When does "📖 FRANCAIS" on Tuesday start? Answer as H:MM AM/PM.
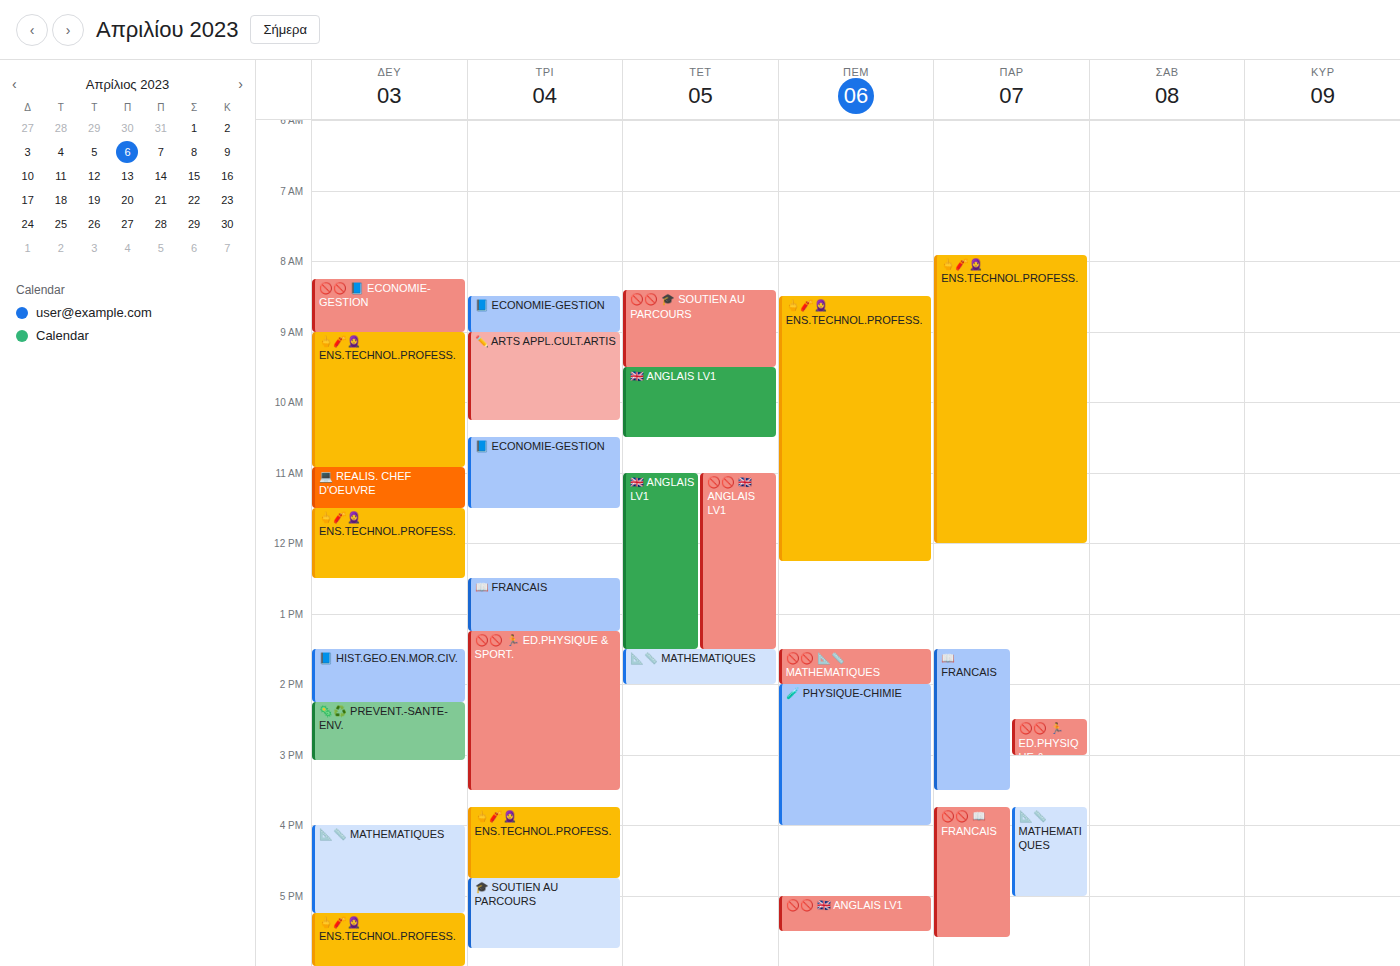
12:30 PM